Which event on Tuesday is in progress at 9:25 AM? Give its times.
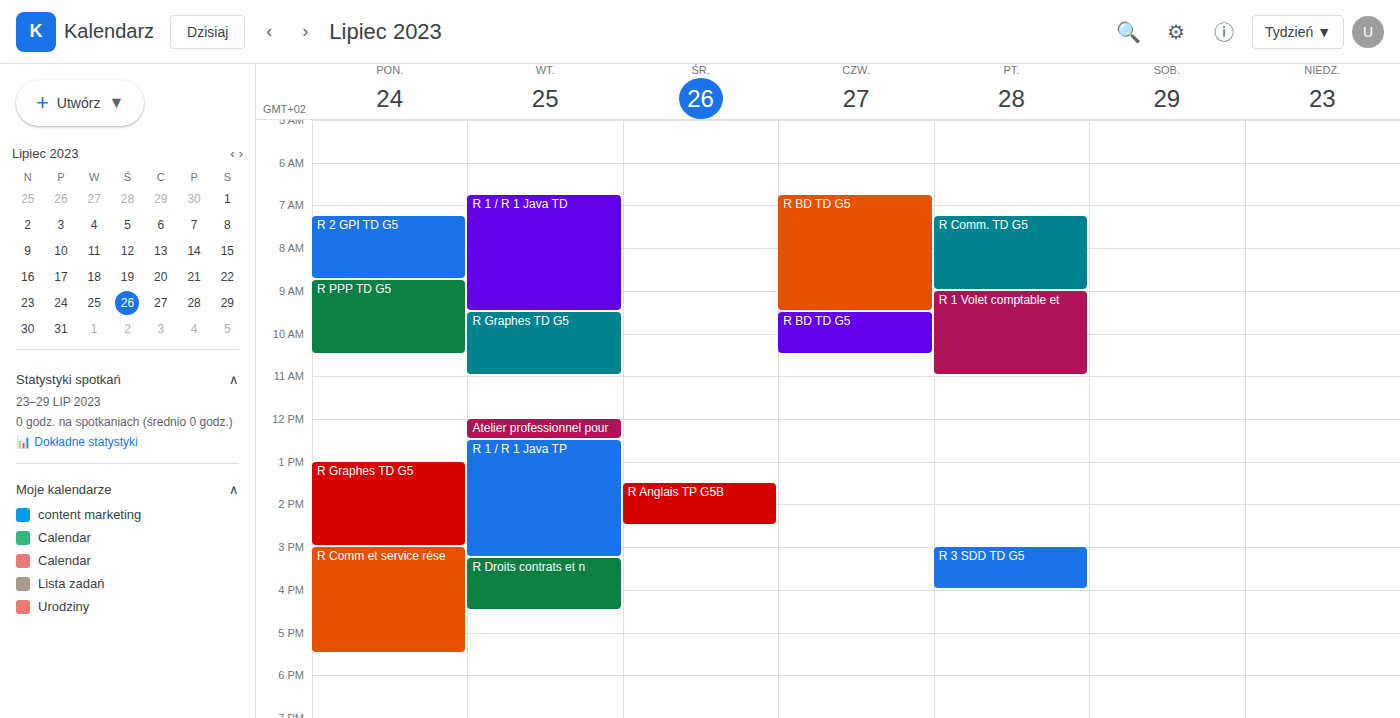
"R 1 / R 1 Java TD", 6:45 AM to 9:30 AM